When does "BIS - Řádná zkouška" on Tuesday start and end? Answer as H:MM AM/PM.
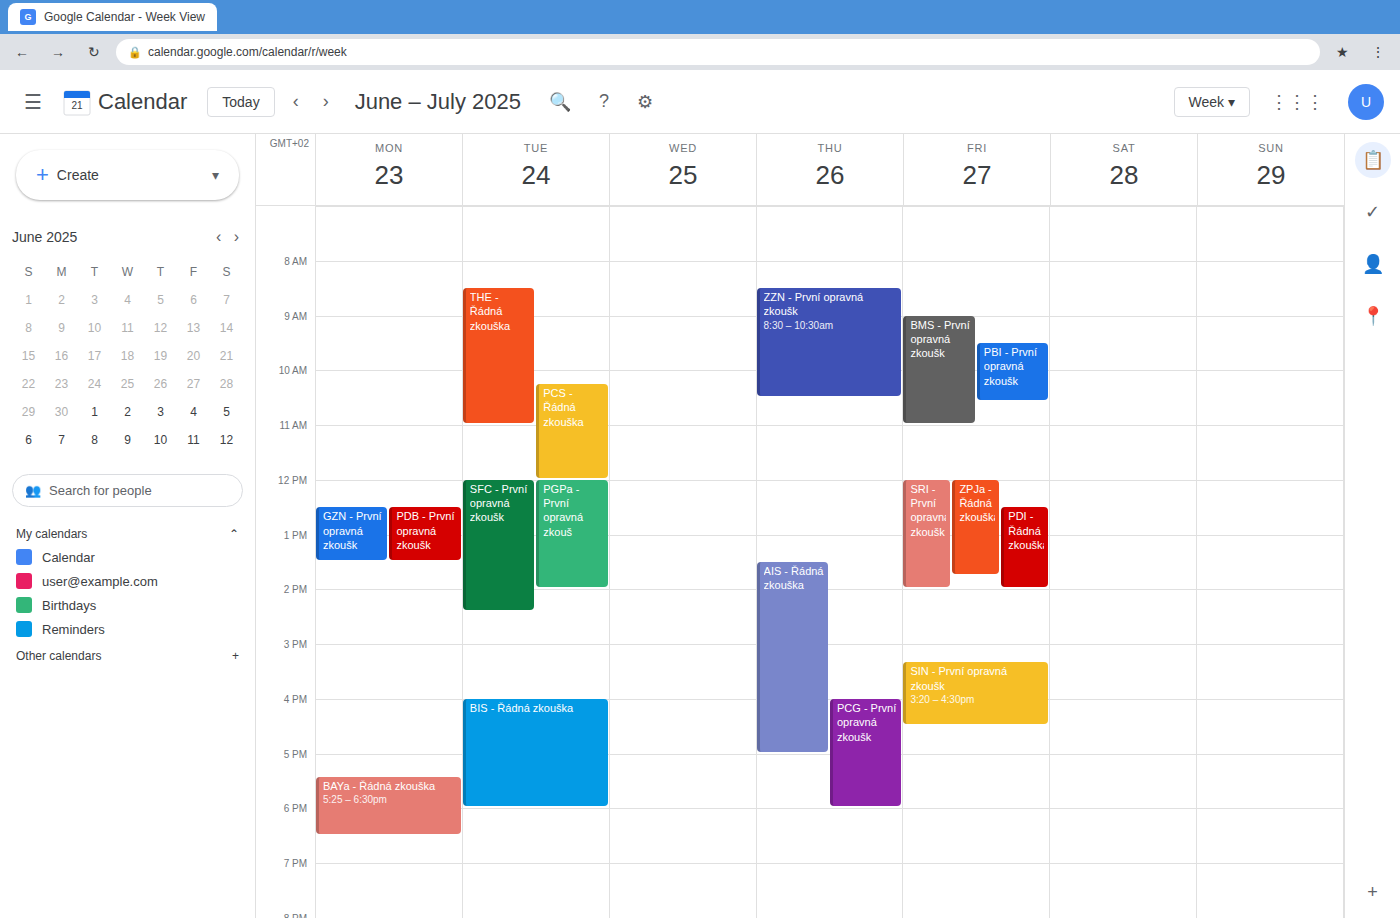
4:00 PM to 6:00 PM